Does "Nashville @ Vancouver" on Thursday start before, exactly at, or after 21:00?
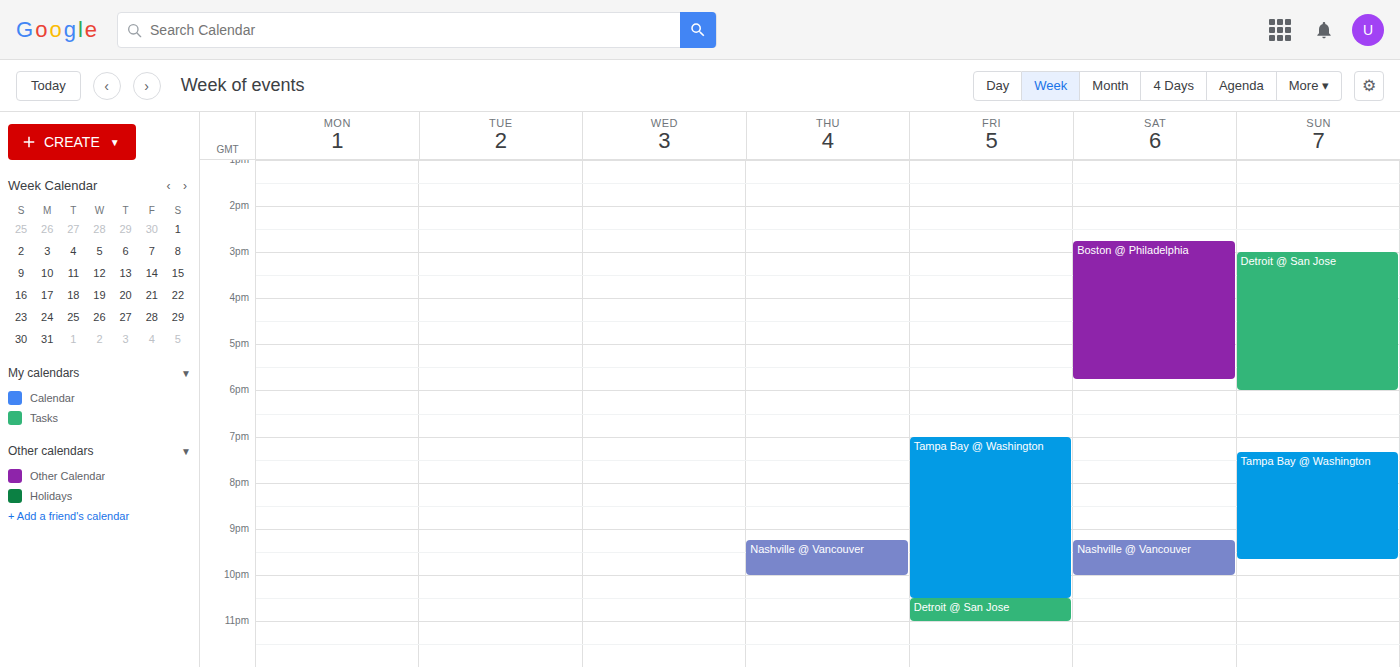
21:15 -- after 21:00, 15 minutes below the 21:00 line.